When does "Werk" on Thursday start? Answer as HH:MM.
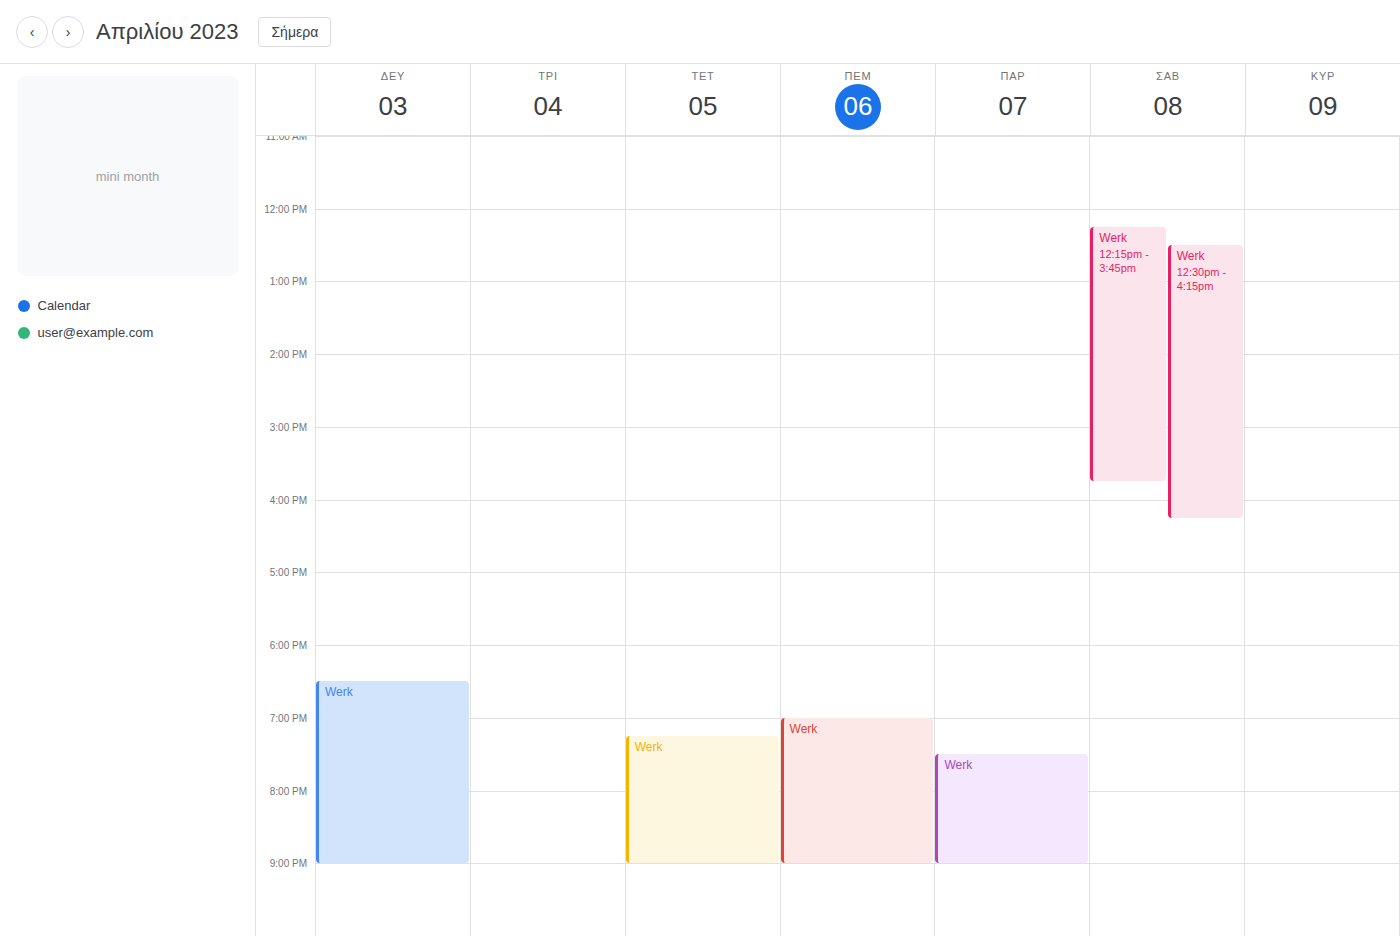
19:00